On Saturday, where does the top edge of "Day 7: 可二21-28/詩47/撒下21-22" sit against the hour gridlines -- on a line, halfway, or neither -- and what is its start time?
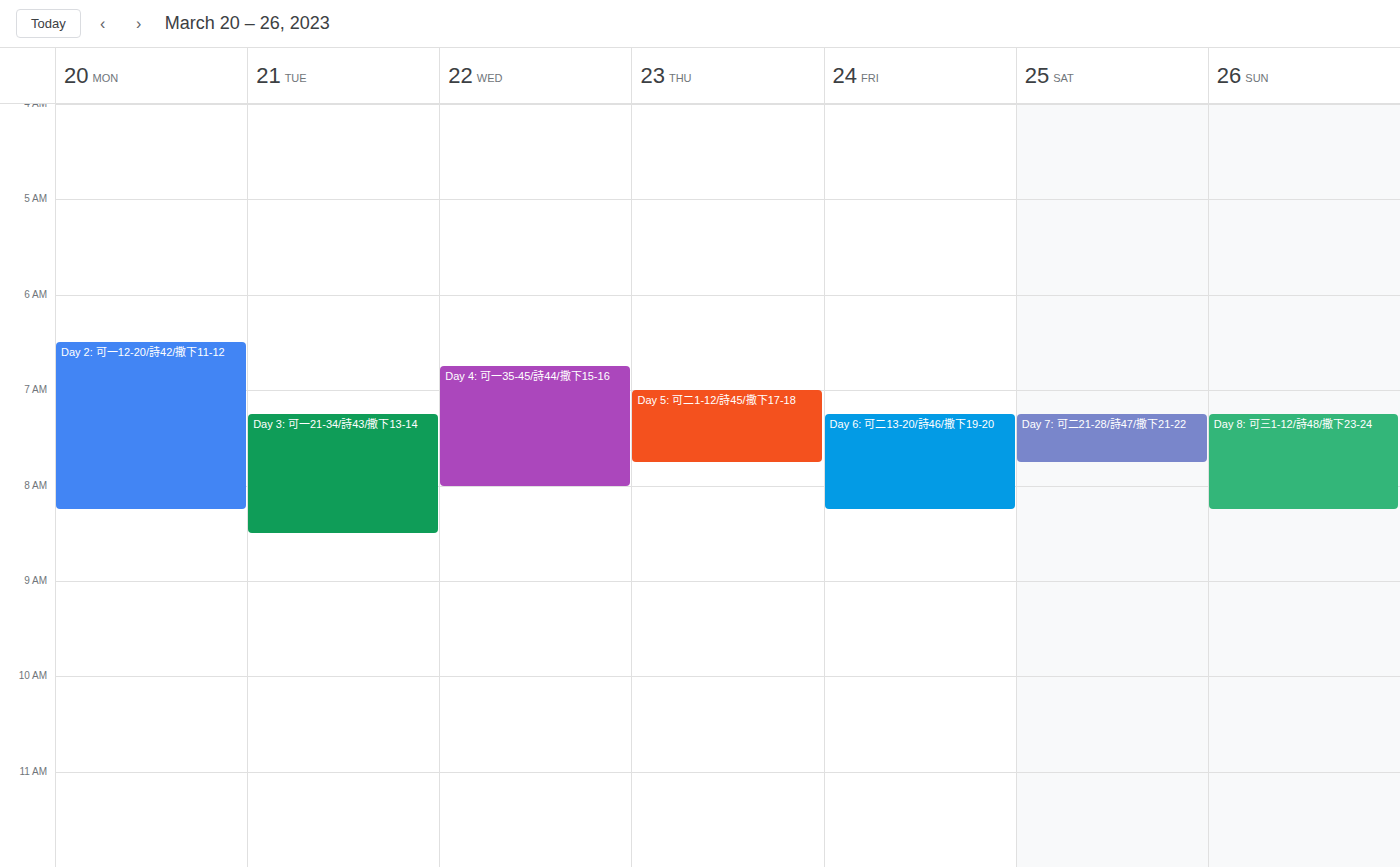
7:15 AM -- neither: a quarter of the way from the 7 AM line to the 8 AM line.